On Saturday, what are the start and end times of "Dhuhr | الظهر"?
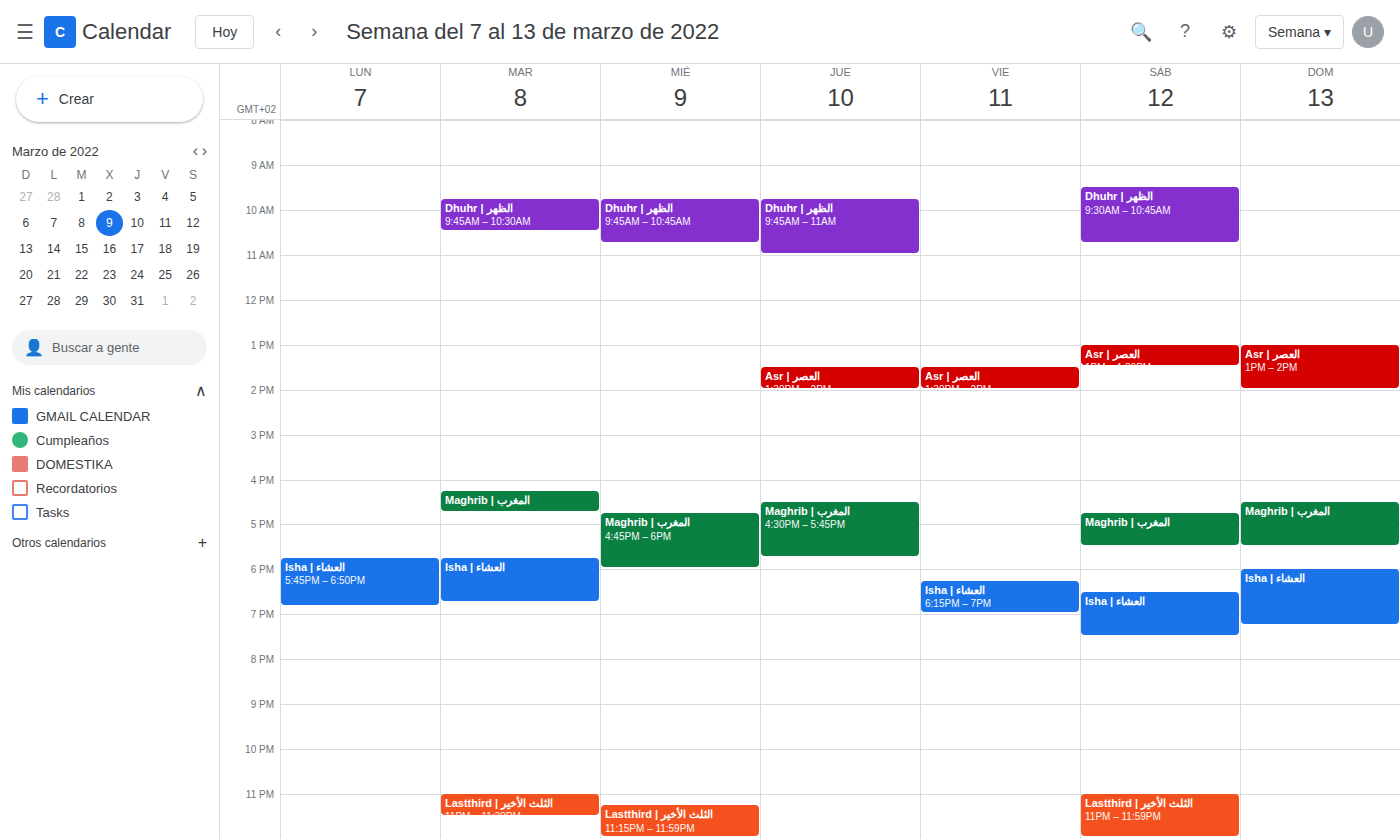
09:30 to 10:45